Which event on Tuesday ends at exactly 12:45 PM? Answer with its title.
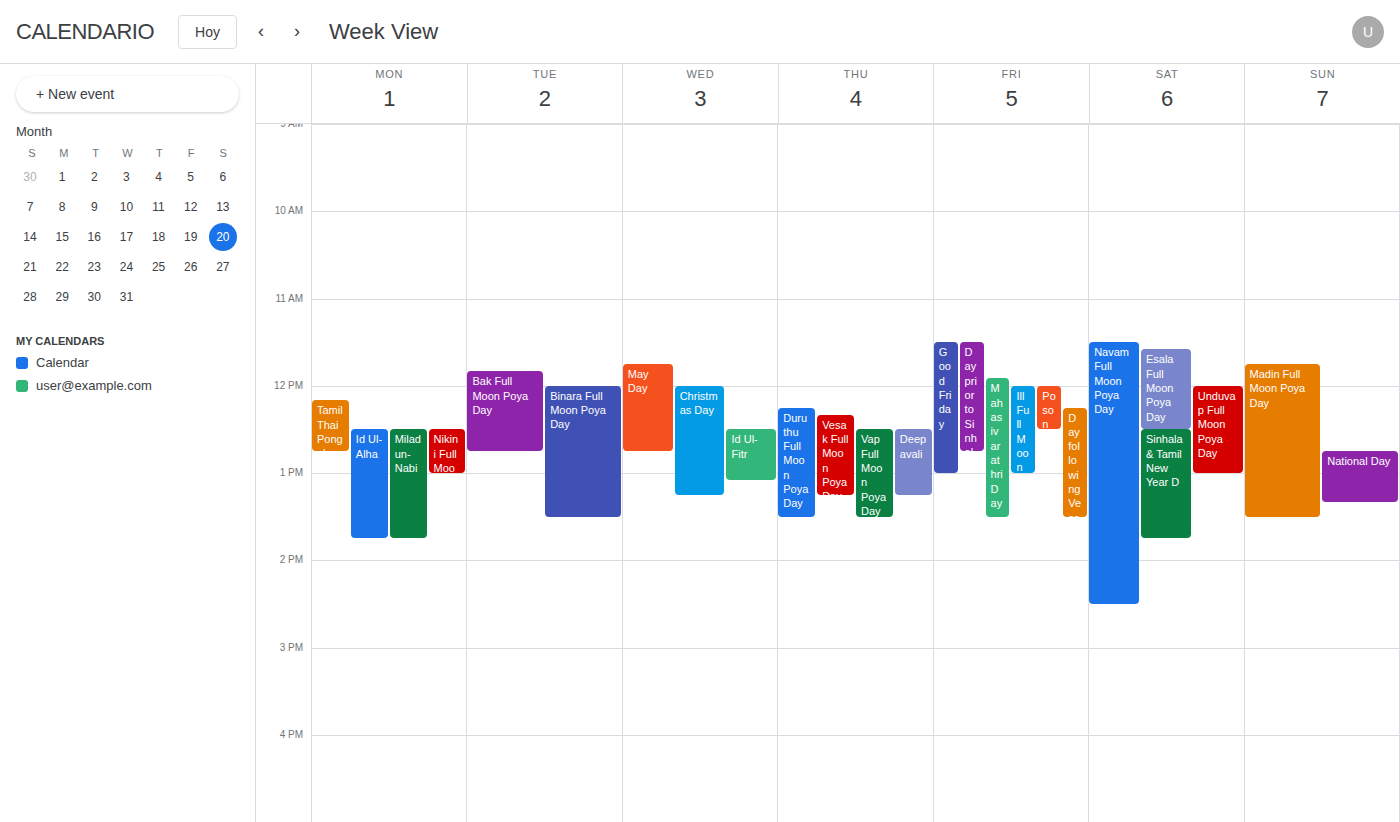
"Bak Full Moon Poya Day"